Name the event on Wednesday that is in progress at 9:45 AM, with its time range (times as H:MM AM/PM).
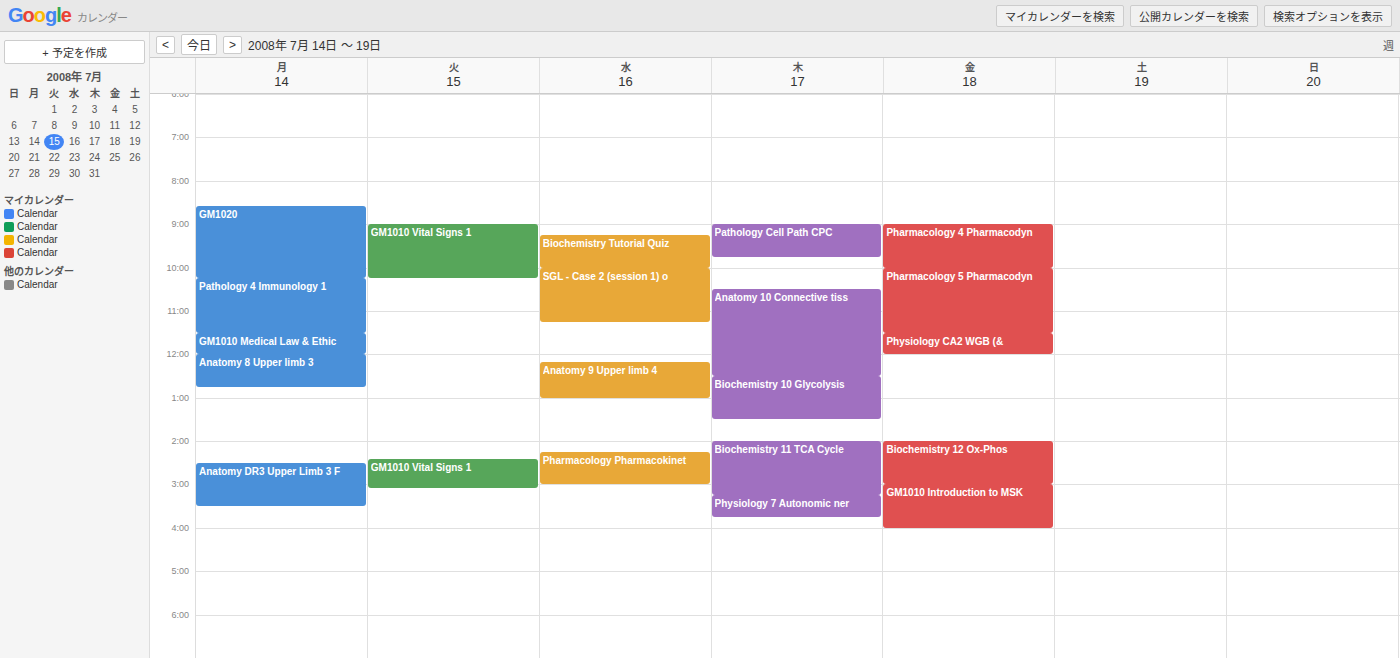
"Biochemistry Tutorial Quiz", 9:15 AM to 10:00 AM